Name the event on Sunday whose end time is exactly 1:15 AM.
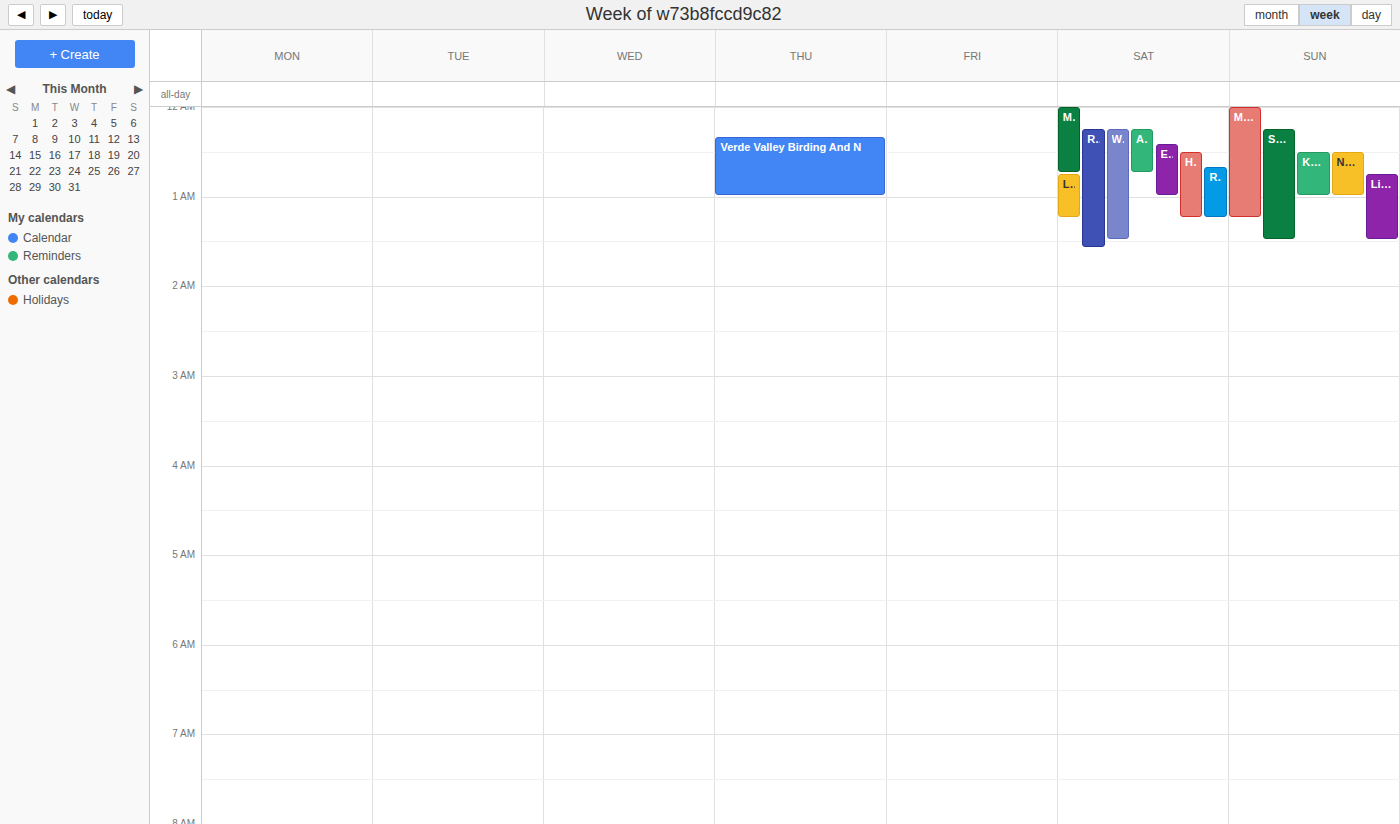
"Maine Reptile Expo White p"